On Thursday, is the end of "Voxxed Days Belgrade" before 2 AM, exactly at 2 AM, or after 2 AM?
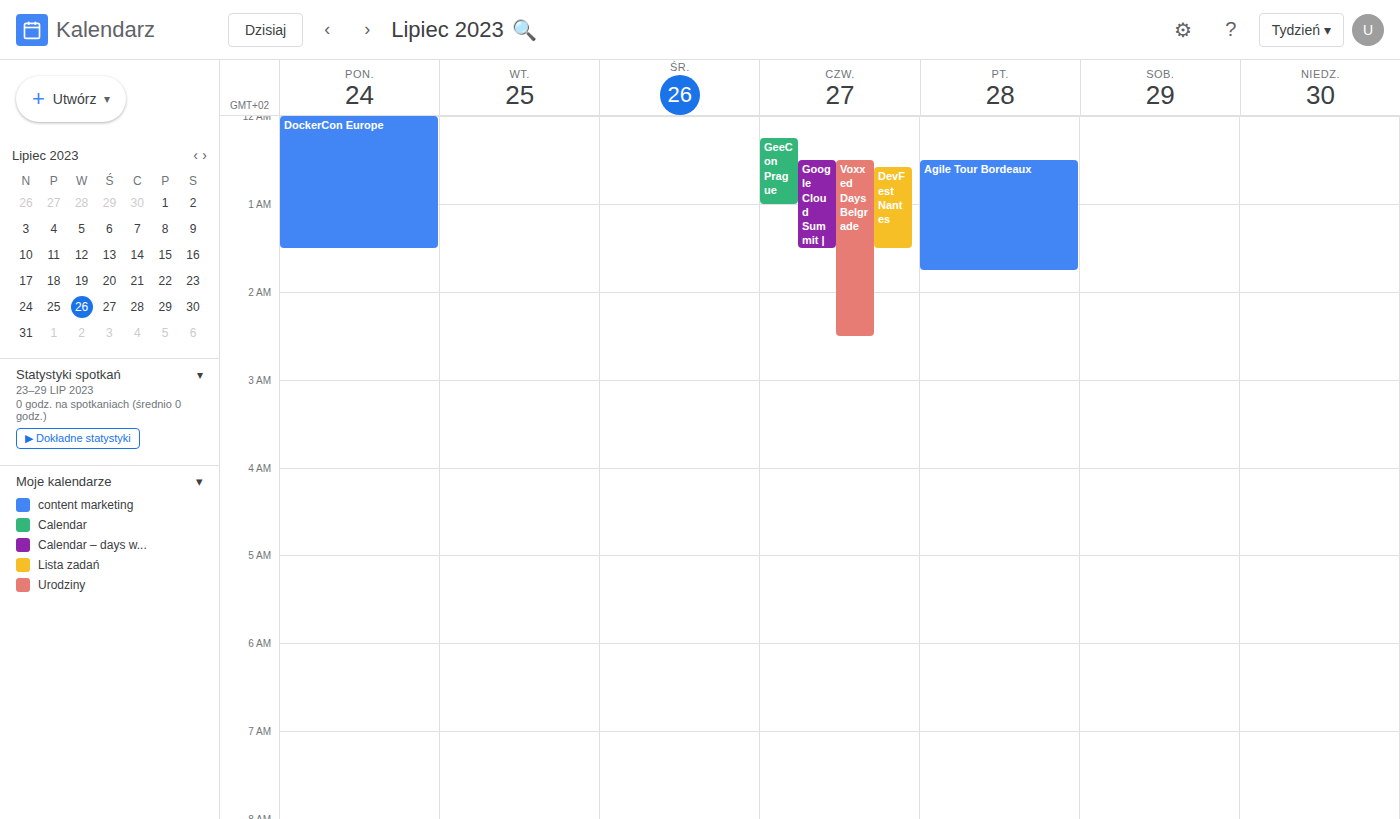
2:30 AM -- after 2 AM, 30 minutes below the 2 AM line.